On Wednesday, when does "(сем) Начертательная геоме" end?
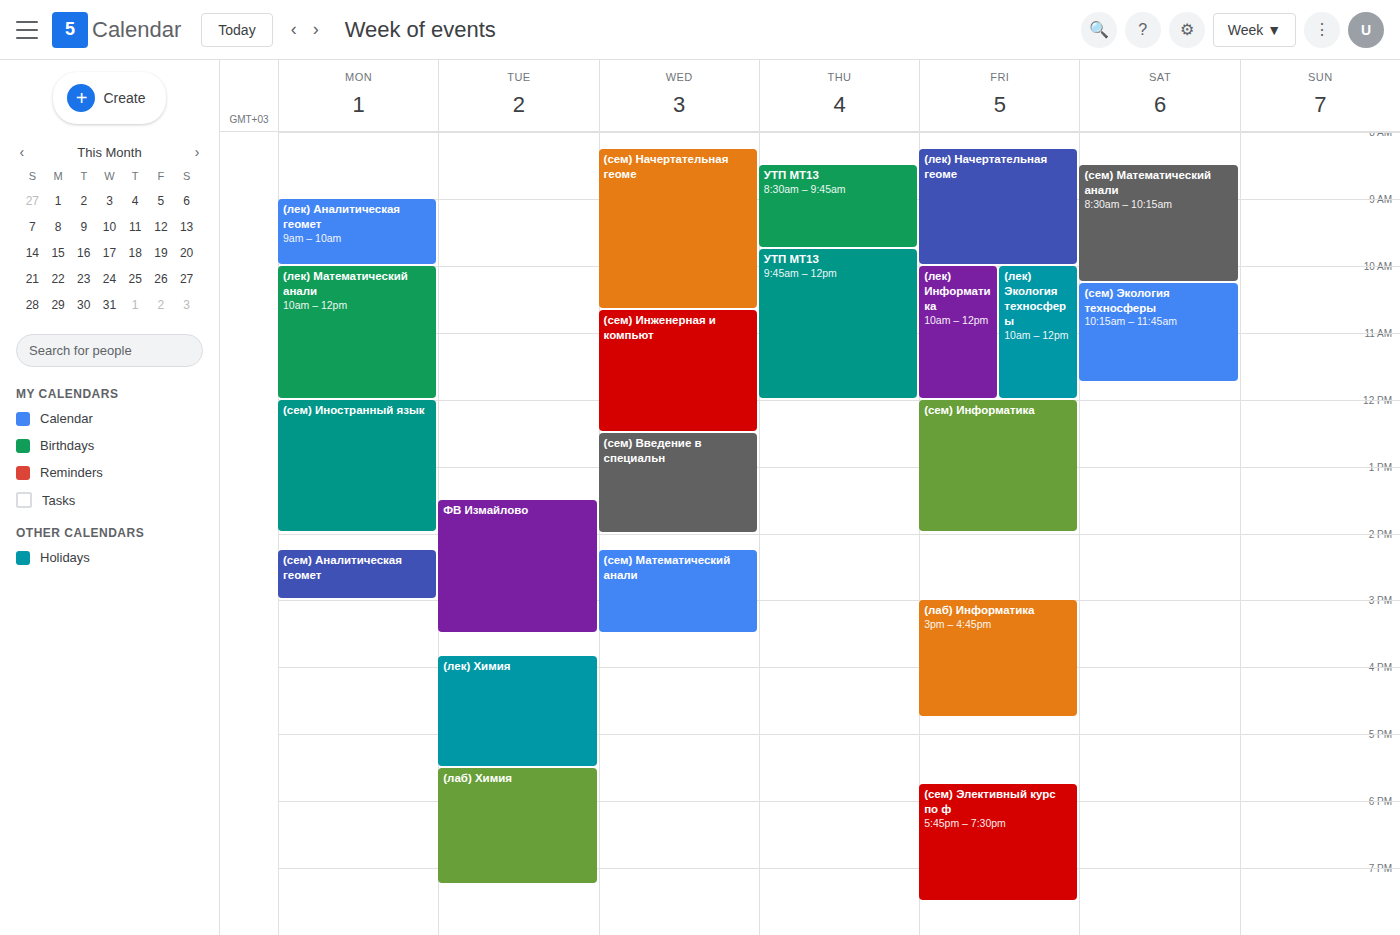
10:40